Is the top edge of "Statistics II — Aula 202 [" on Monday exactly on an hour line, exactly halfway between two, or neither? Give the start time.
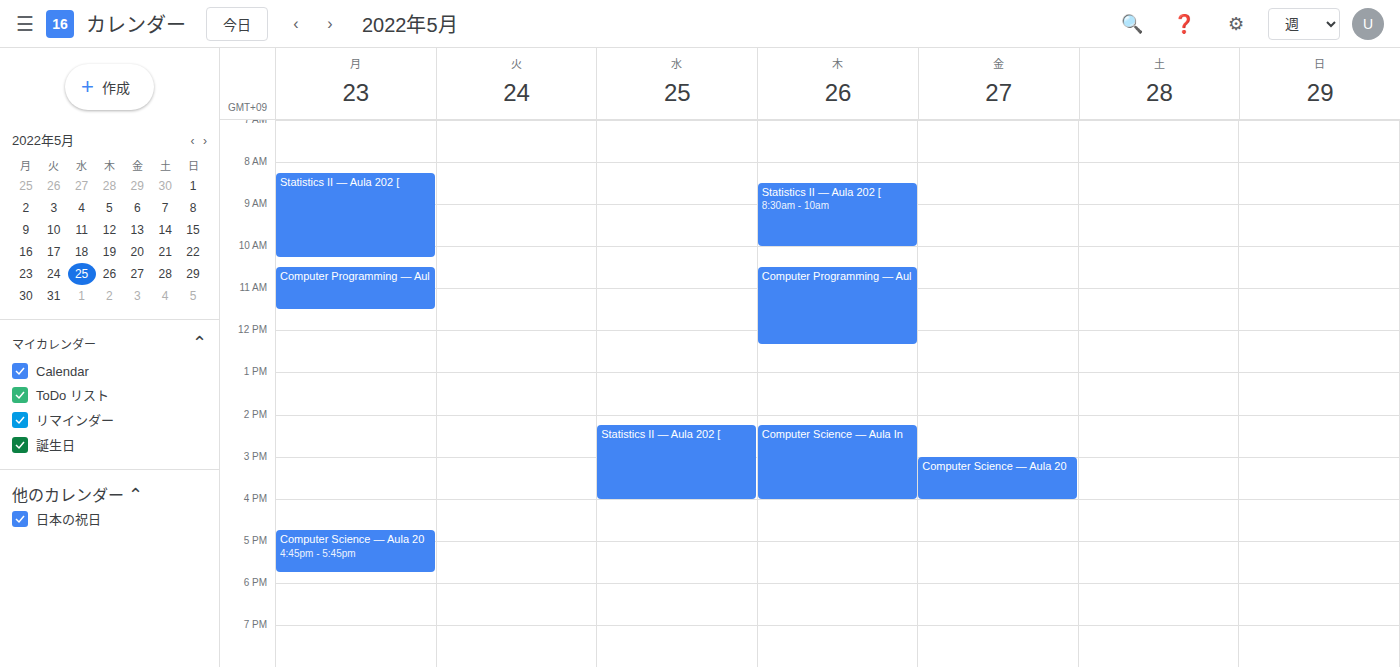
08:15 -- neither: a quarter of the way from the 08:00 line to the 09:00 line.